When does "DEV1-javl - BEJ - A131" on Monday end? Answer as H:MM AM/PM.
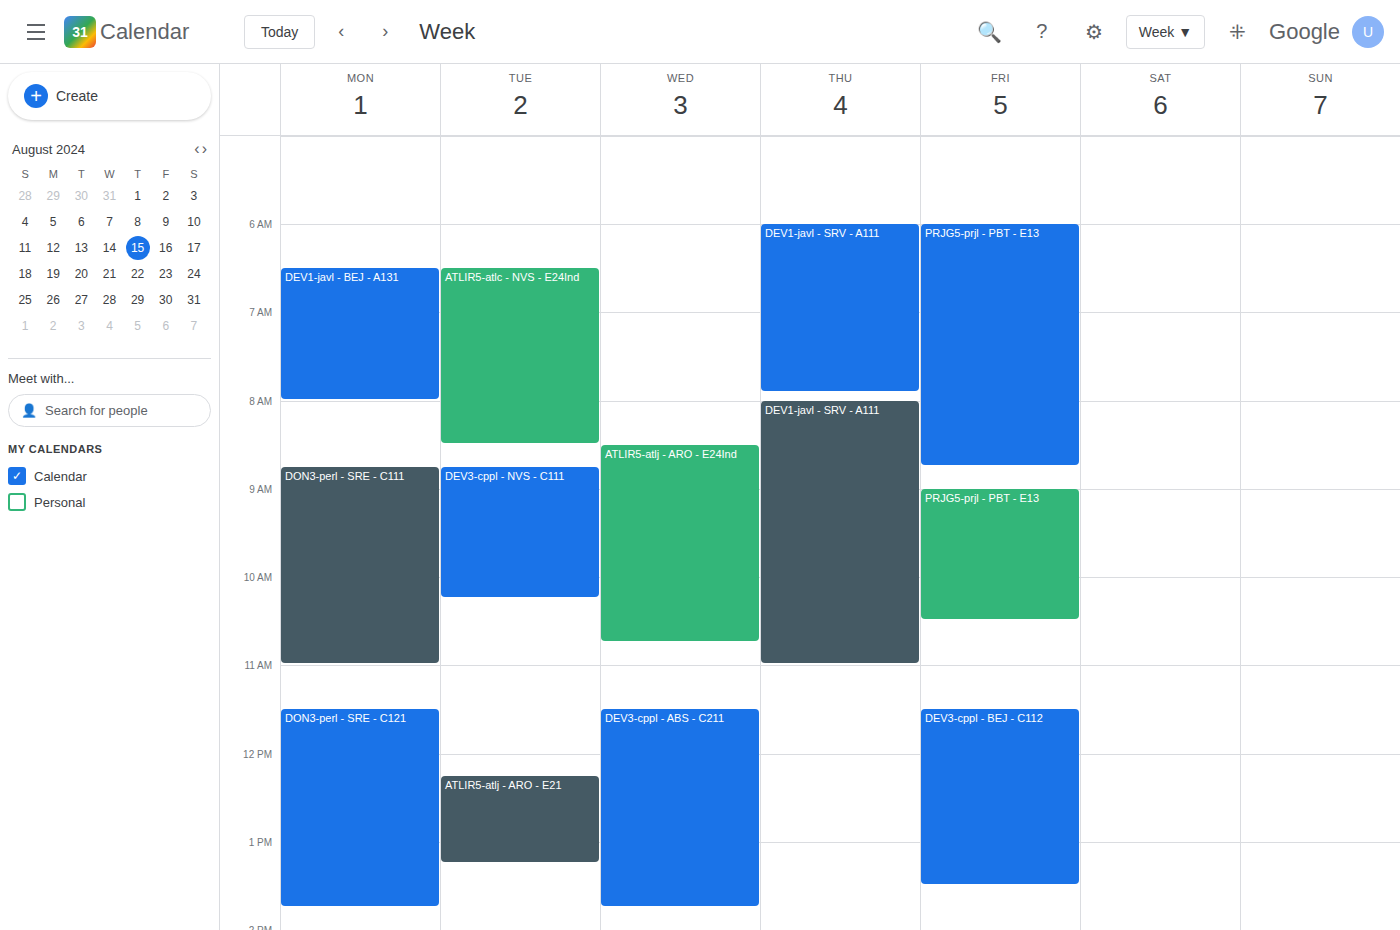
8:00 AM